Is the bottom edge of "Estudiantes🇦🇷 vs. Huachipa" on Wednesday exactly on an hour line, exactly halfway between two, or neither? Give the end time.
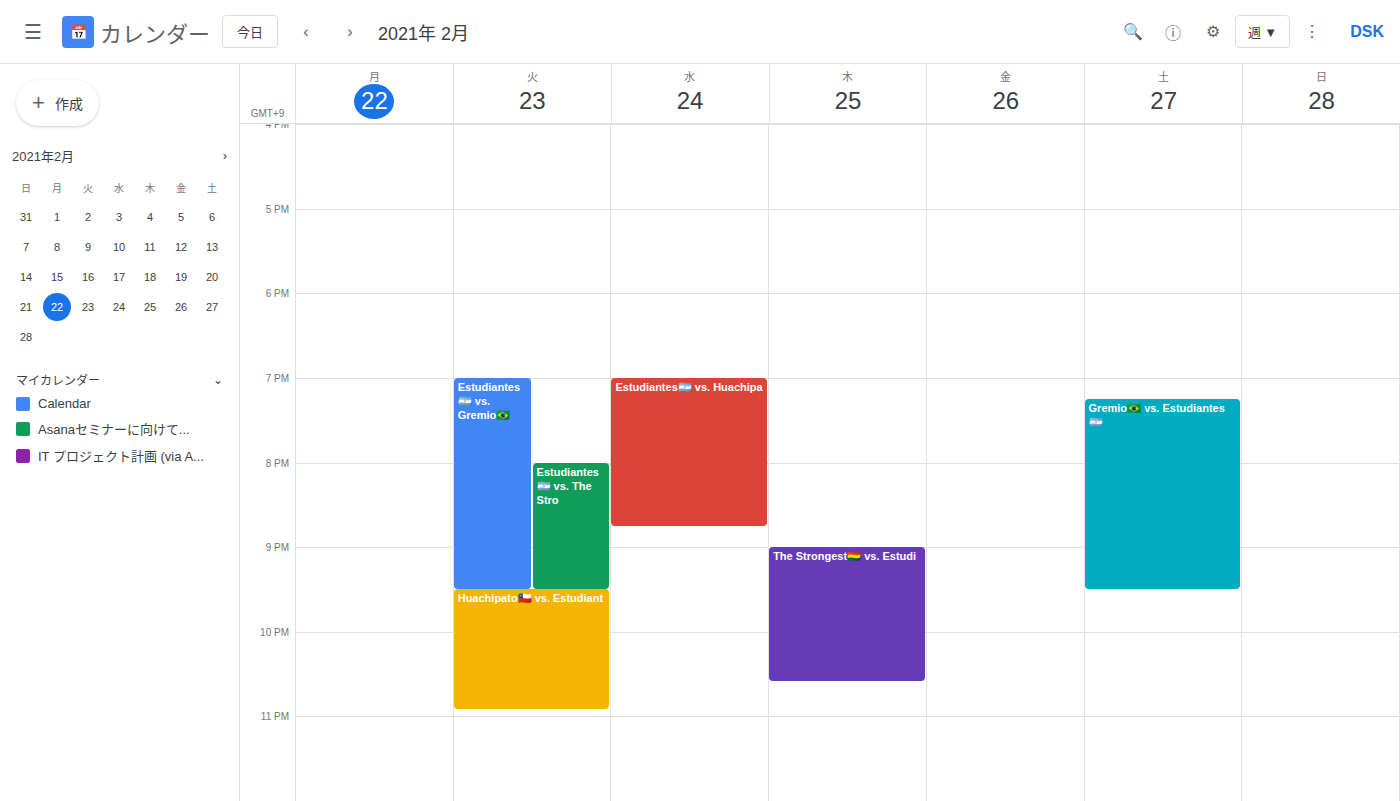
8:45 PM -- neither: three quarters of the way from the 8 PM line to the 9 PM line.